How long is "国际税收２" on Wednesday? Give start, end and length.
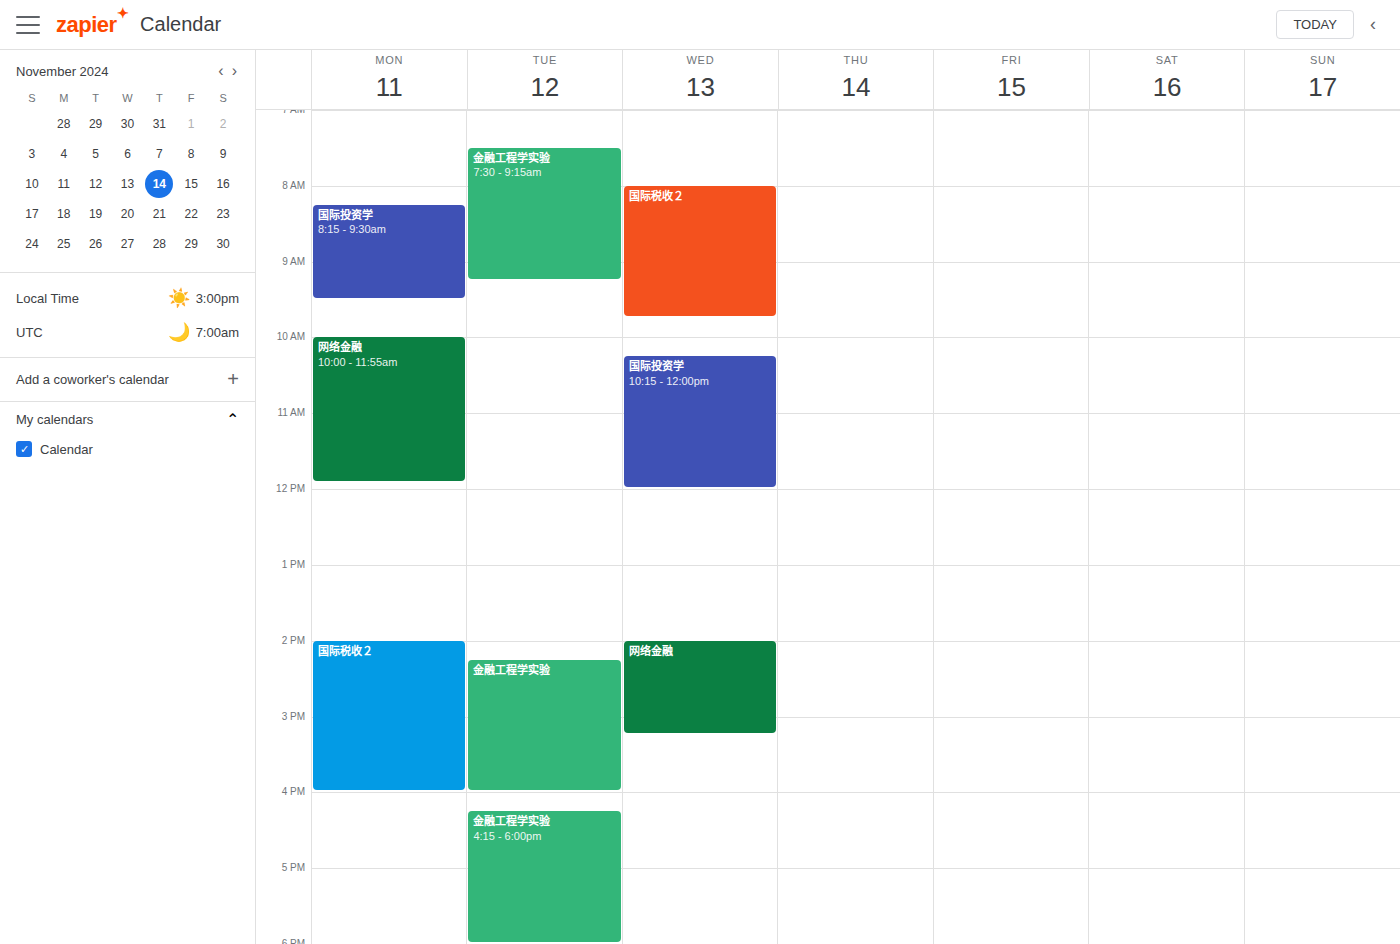
8:00 AM to 9:45 AM, 1 hour 45 minutes